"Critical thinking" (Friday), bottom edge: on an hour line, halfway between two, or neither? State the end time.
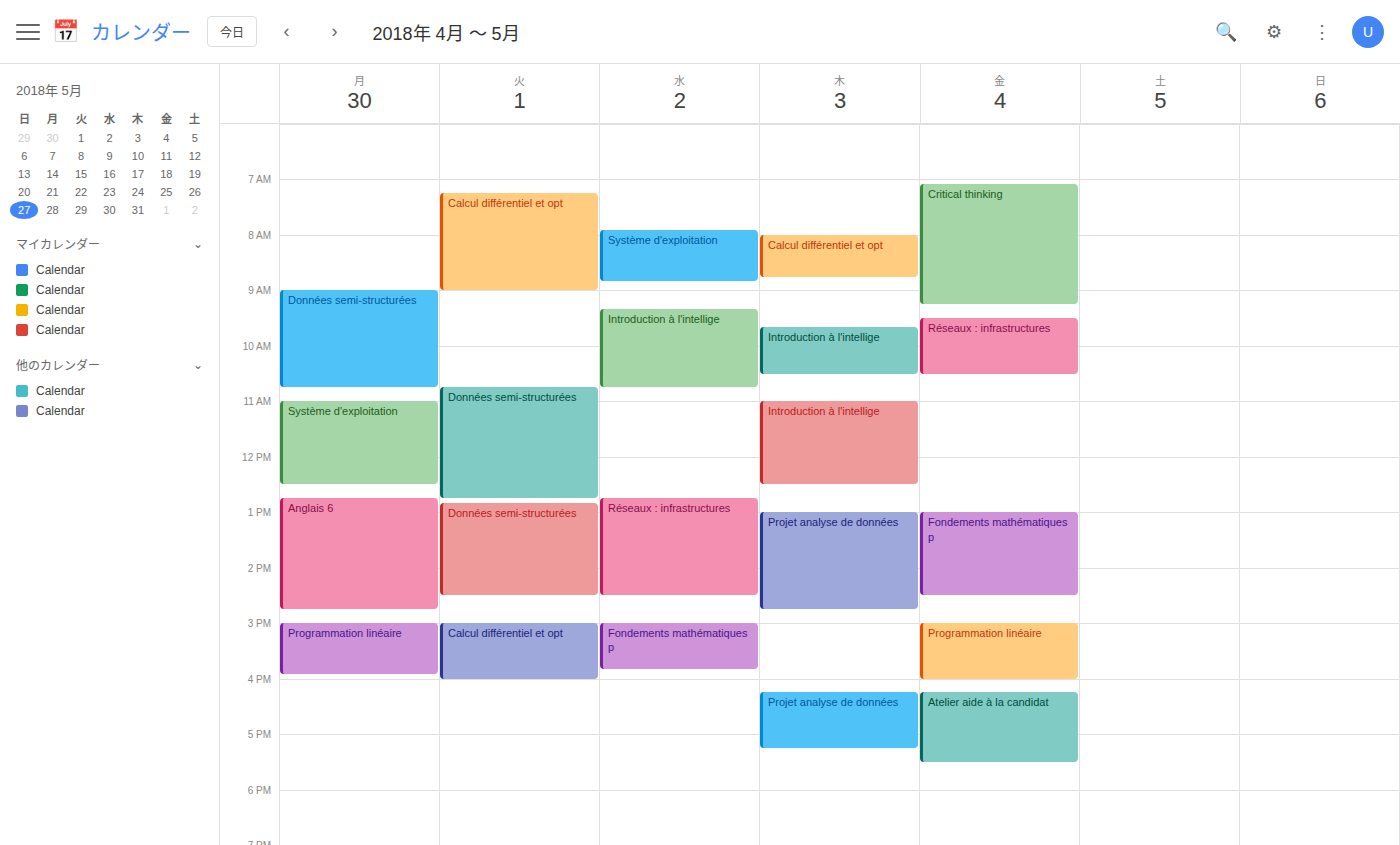
9:15 AM -- neither: a quarter of the way from the 9 AM line to the 10 AM line.